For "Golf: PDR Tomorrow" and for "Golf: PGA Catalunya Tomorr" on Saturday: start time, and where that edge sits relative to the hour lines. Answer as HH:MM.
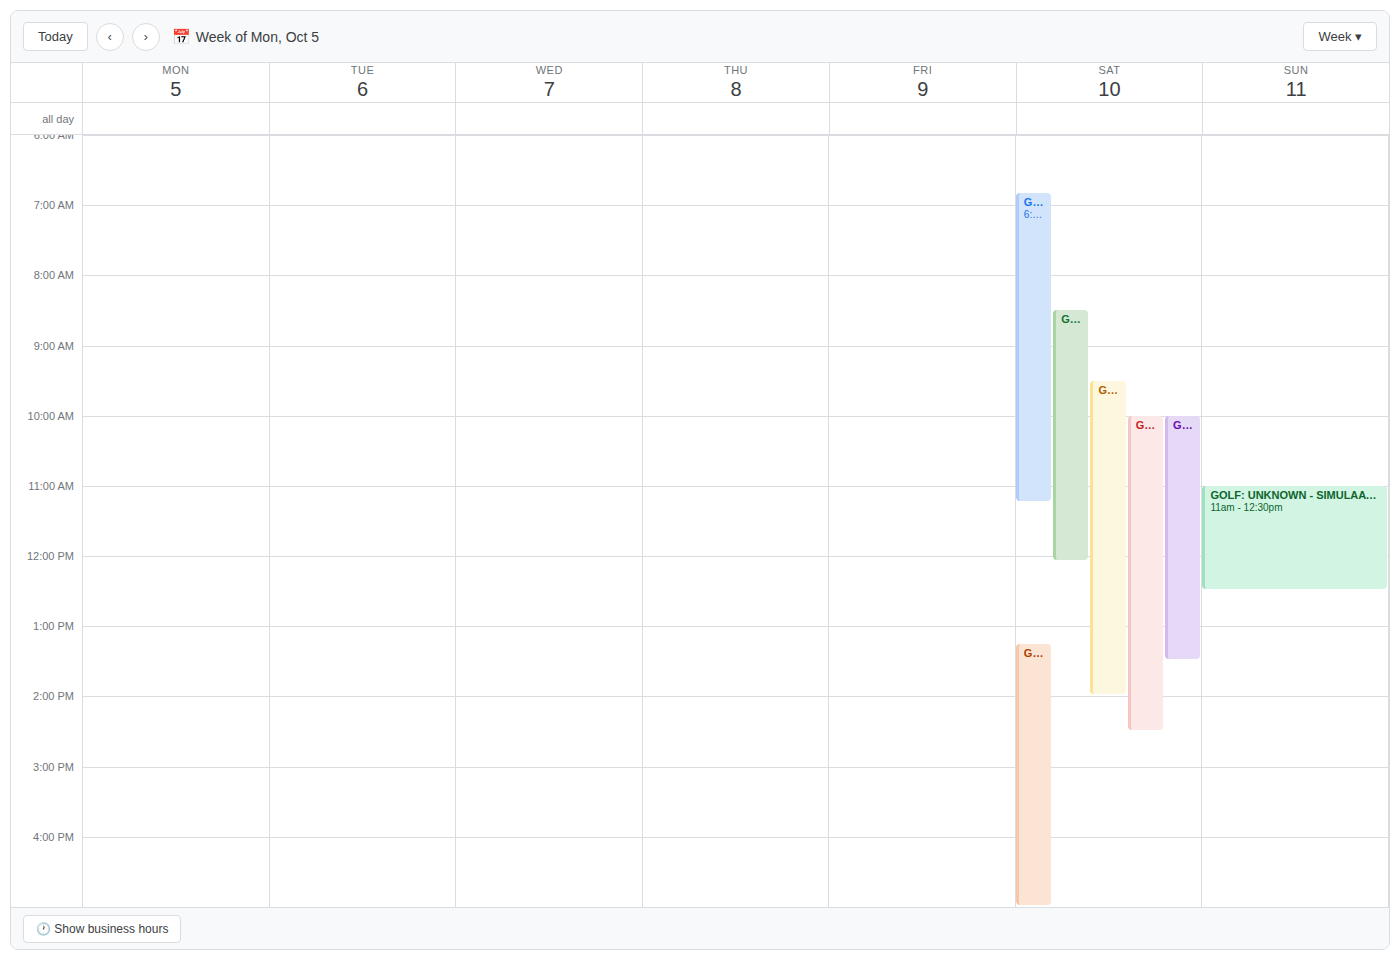
"Golf: PDR Tomorrow": 08:30, halfway between the 08:00 and 09:00 lines. "Golf: PGA Catalunya Tomorr": 10:00, exactly on the 10:00 line.